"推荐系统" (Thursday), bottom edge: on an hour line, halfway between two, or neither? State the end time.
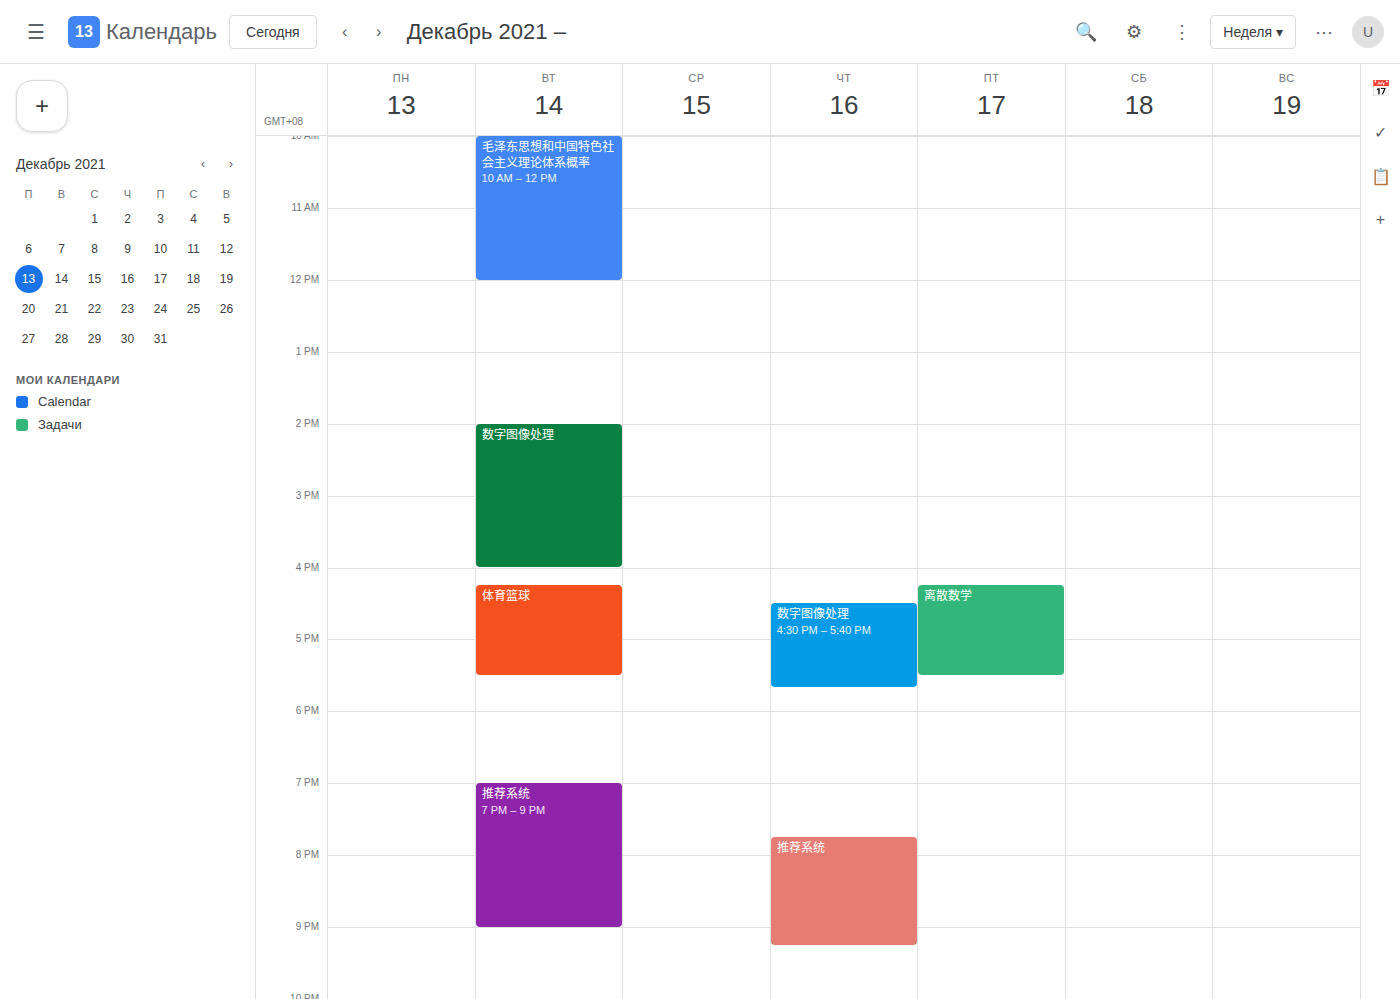
9:15 PM -- neither: a quarter of the way from the 9 PM line to the 10 PM line.